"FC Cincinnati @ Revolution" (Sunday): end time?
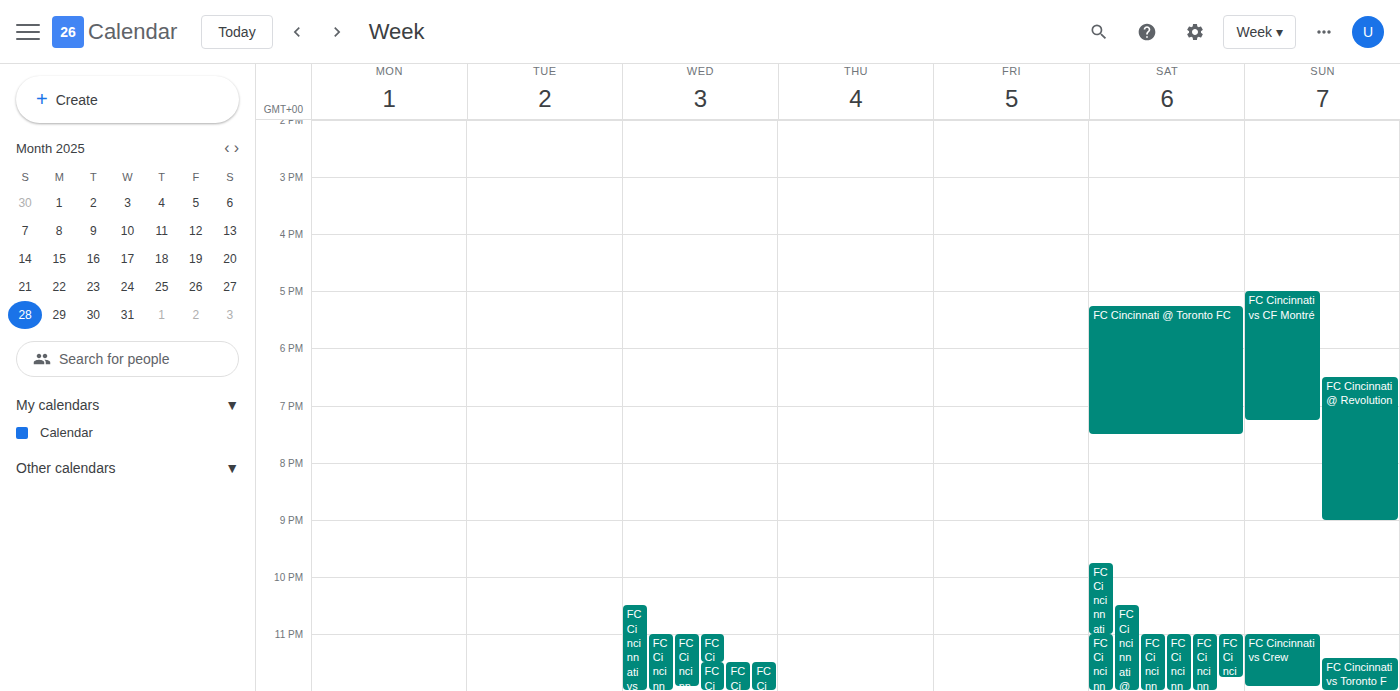
9:00 PM